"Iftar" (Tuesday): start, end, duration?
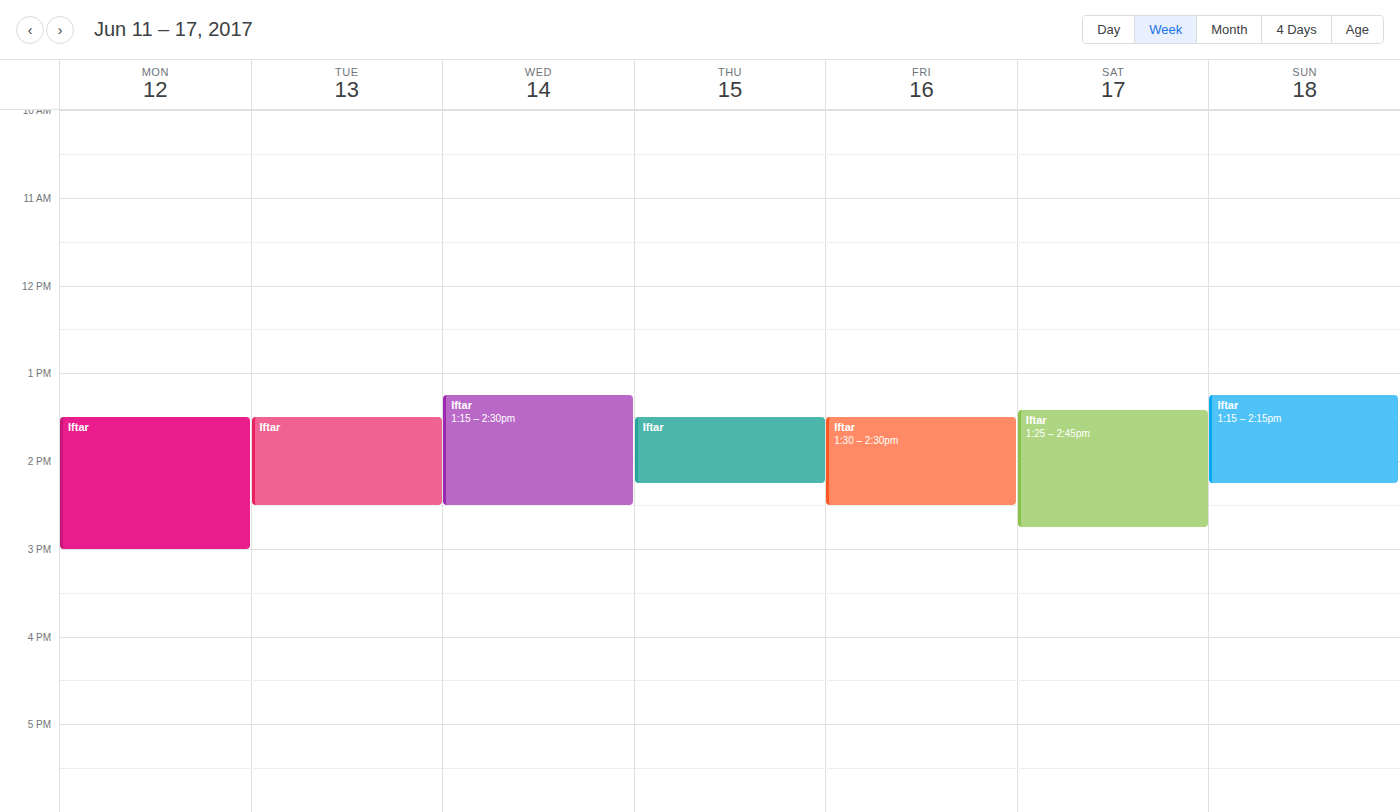
1:30 PM to 2:30 PM, 1 hour